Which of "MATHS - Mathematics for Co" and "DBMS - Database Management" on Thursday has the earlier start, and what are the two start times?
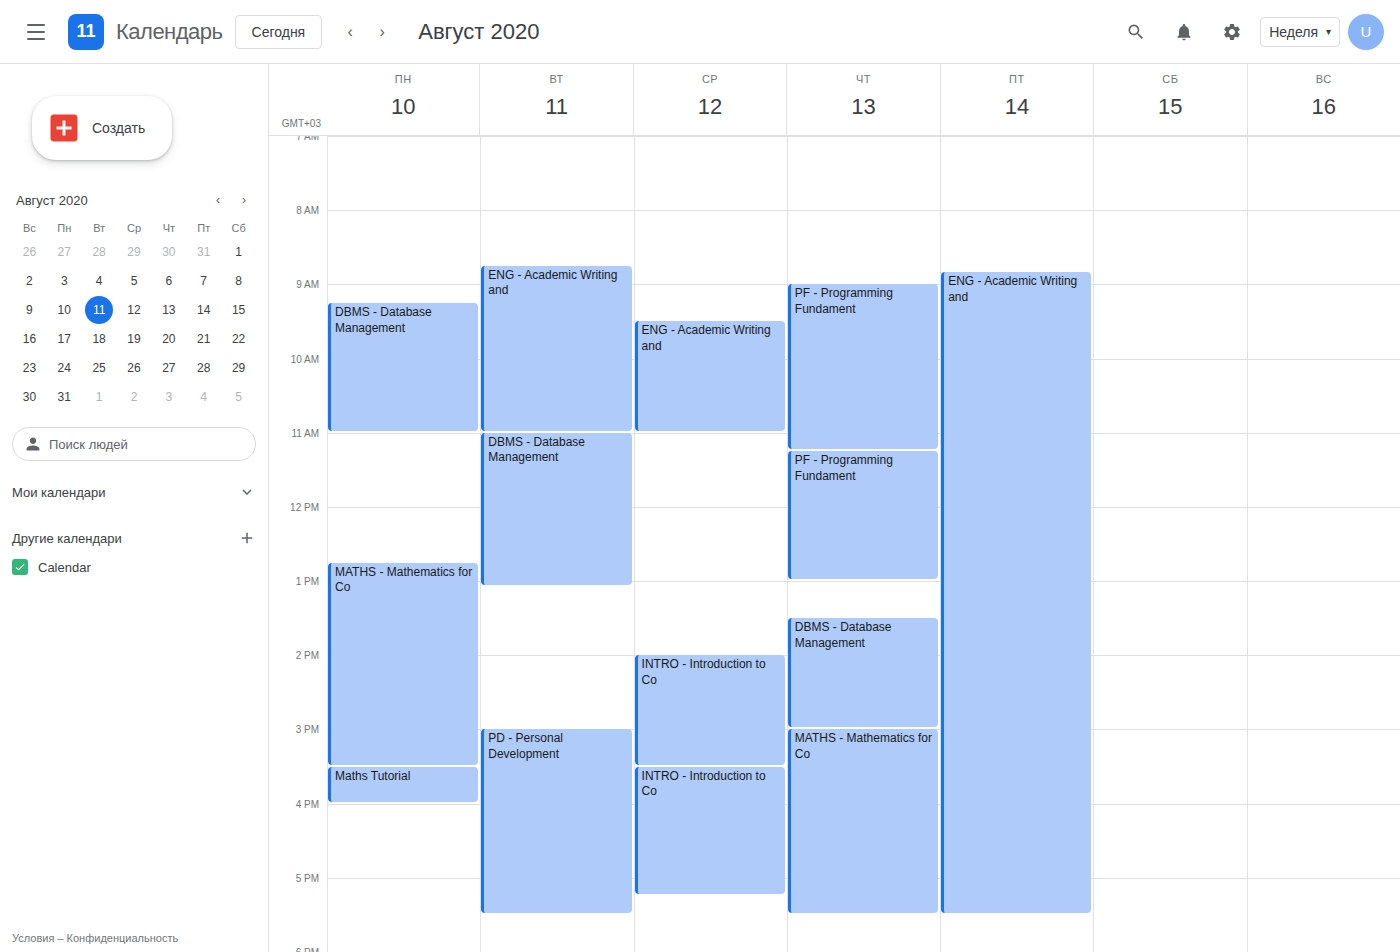
"DBMS - Database Management" 13:30; "MATHS - Mathematics for Co" 15:00.